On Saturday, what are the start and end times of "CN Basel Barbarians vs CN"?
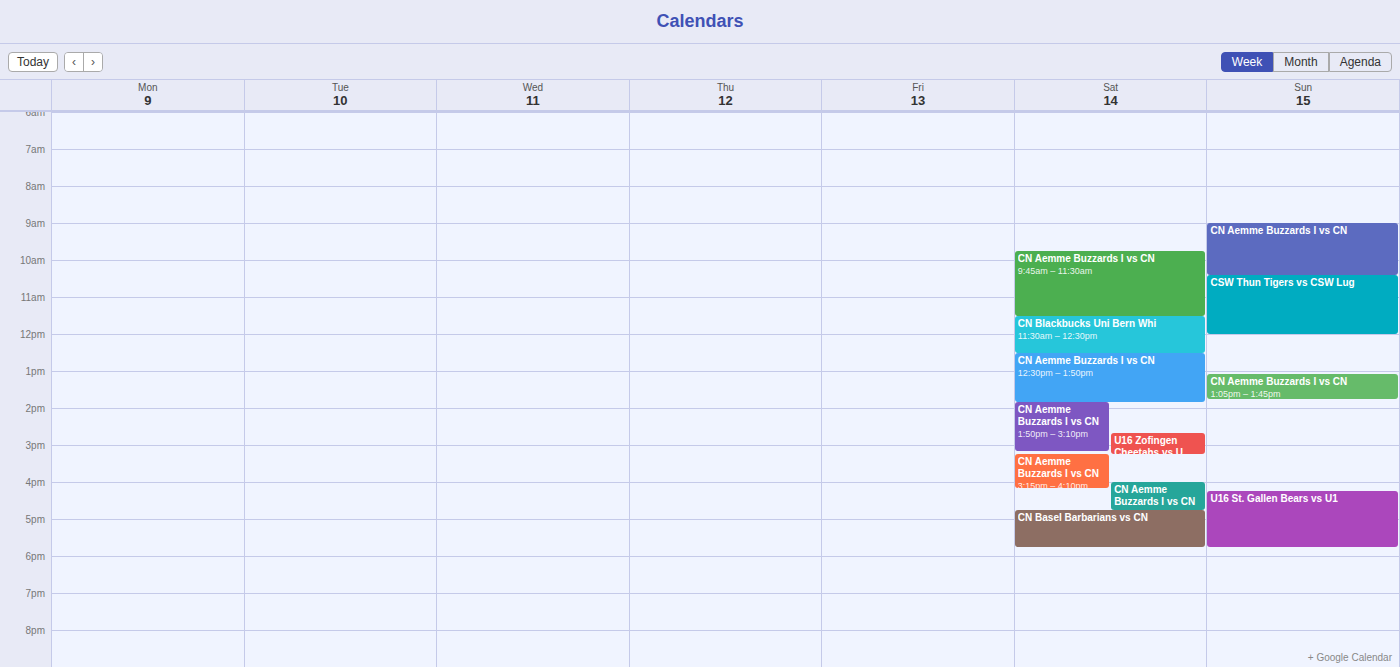
16:45 to 17:45